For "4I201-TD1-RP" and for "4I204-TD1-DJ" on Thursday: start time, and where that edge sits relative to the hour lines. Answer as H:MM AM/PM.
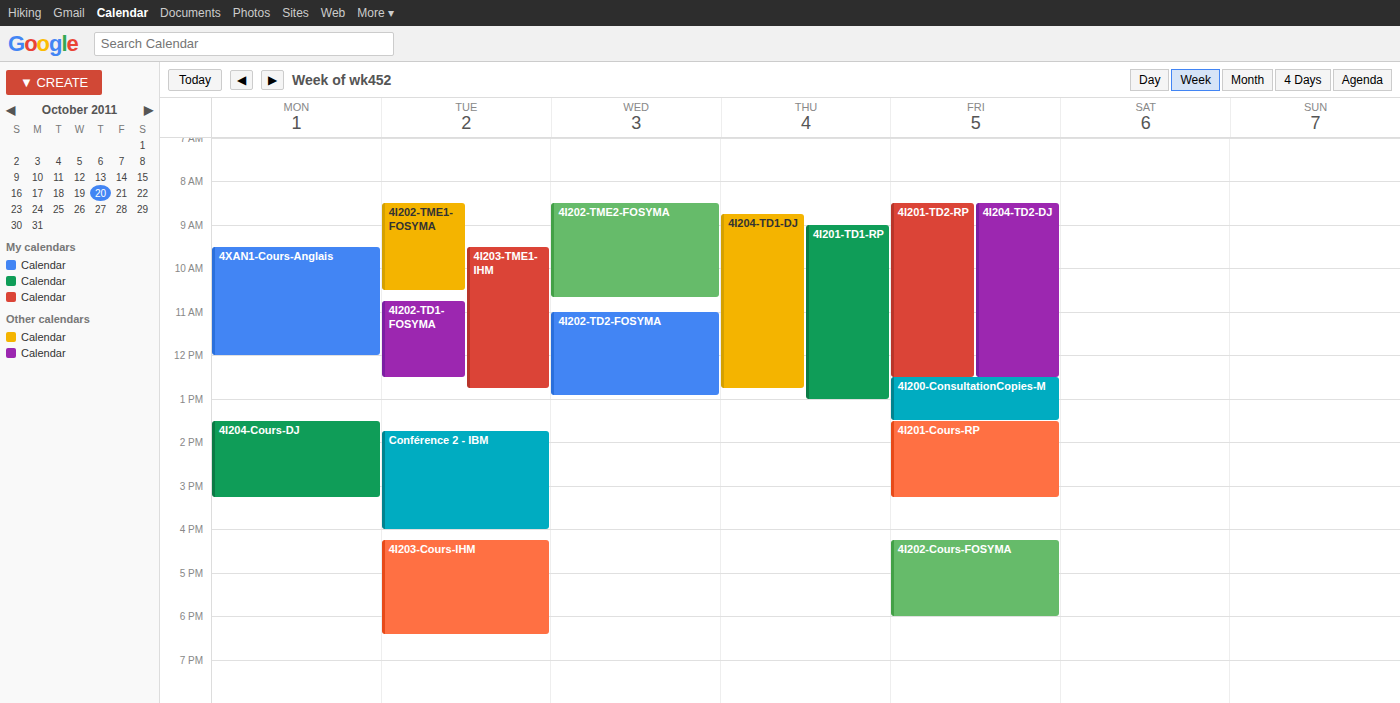
"4I201-TD1-RP": 9:00 AM, exactly on the 9 AM line. "4I204-TD1-DJ": 8:45 AM, neither: three quarters of the way from the 8 AM line to the 9 AM line.